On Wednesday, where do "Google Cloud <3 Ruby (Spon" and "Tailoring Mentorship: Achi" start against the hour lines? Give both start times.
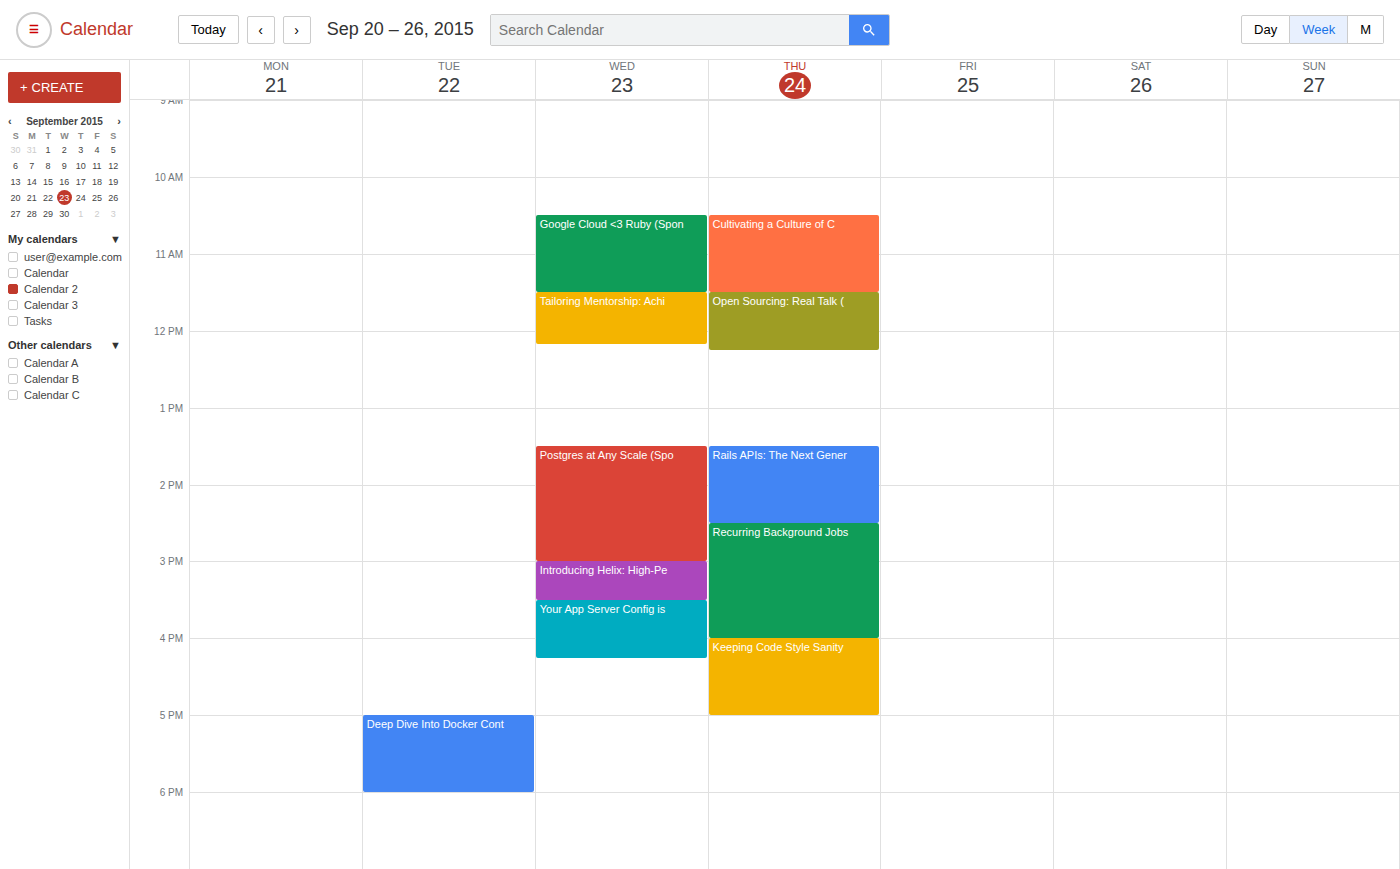
"Google Cloud <3 Ruby (Spon": 10:30 AM, halfway between the 10 AM and 11 AM lines. "Tailoring Mentorship: Achi": 11:30 AM, halfway between the 11 AM and 12 PM lines.